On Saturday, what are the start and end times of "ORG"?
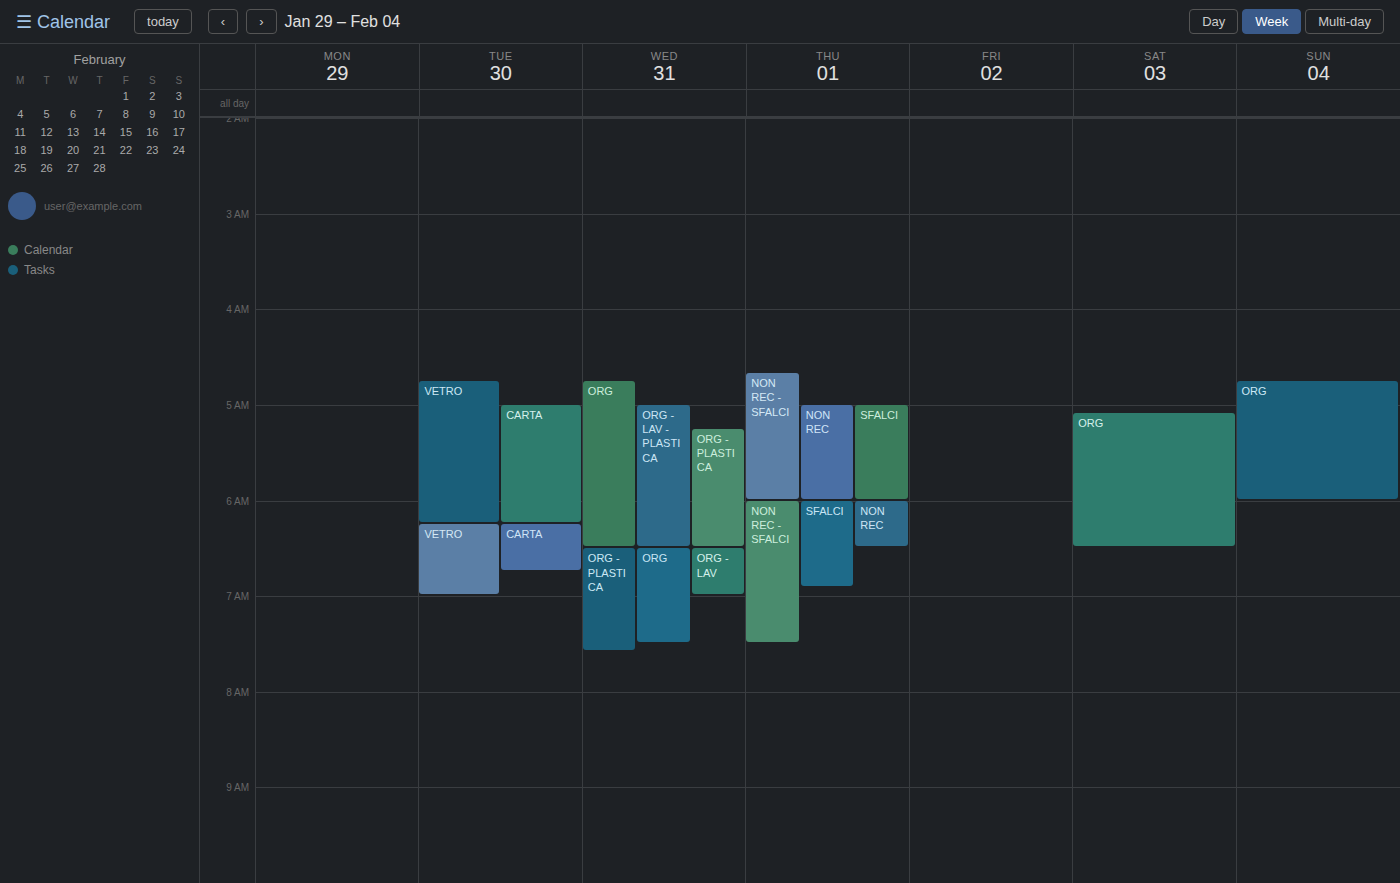
05:05 to 06:30